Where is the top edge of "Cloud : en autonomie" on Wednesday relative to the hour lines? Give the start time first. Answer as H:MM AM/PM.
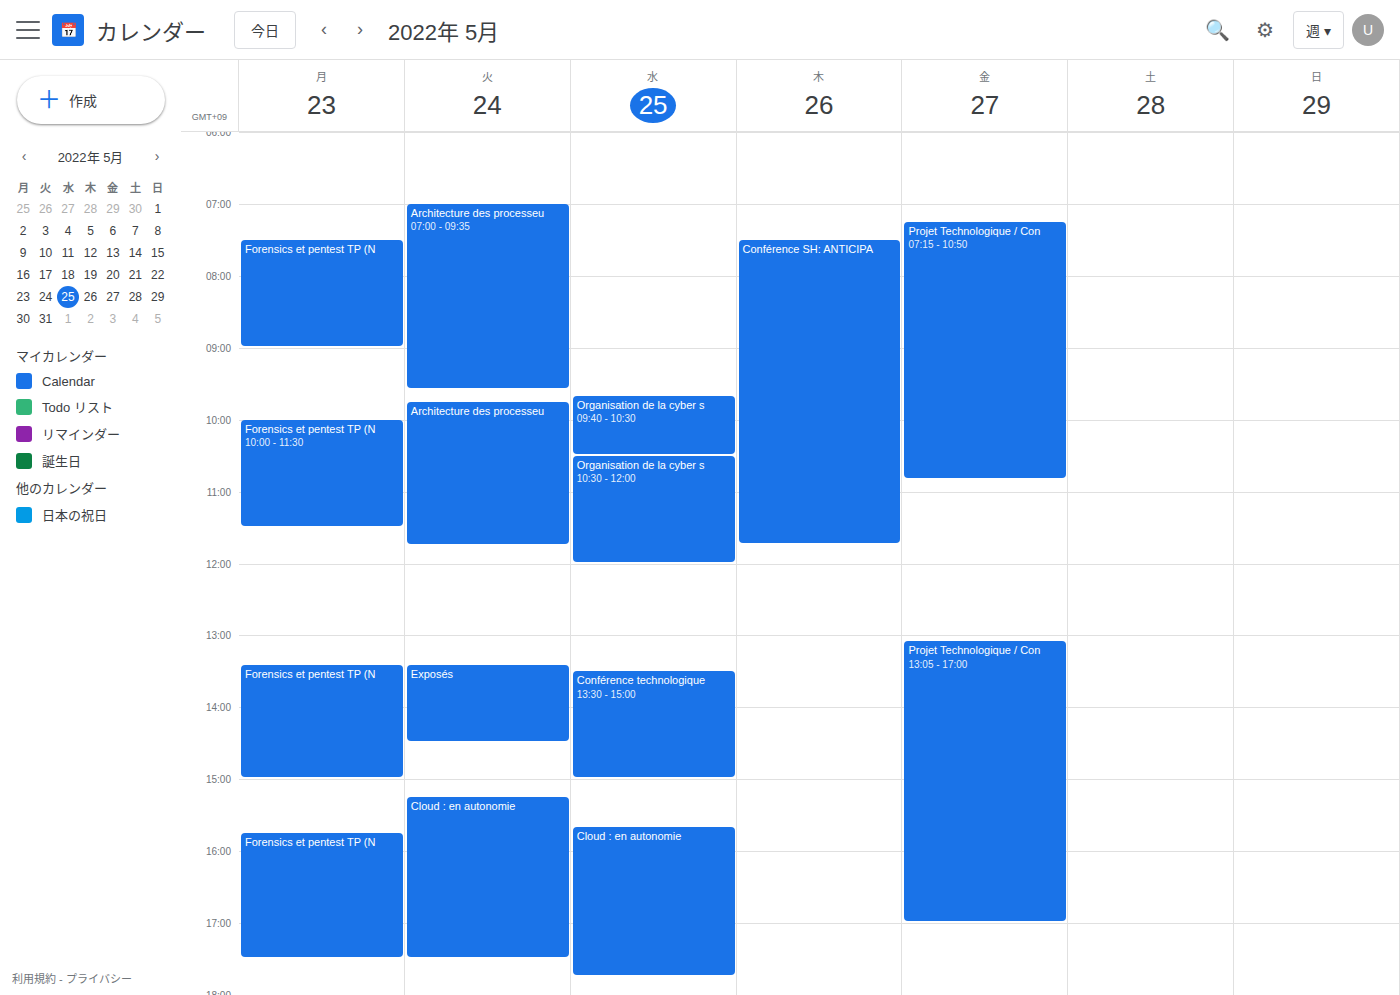
3:40 PM -- neither: 40 minutes below the 3 PM line and 20 minutes above the 4 PM line.